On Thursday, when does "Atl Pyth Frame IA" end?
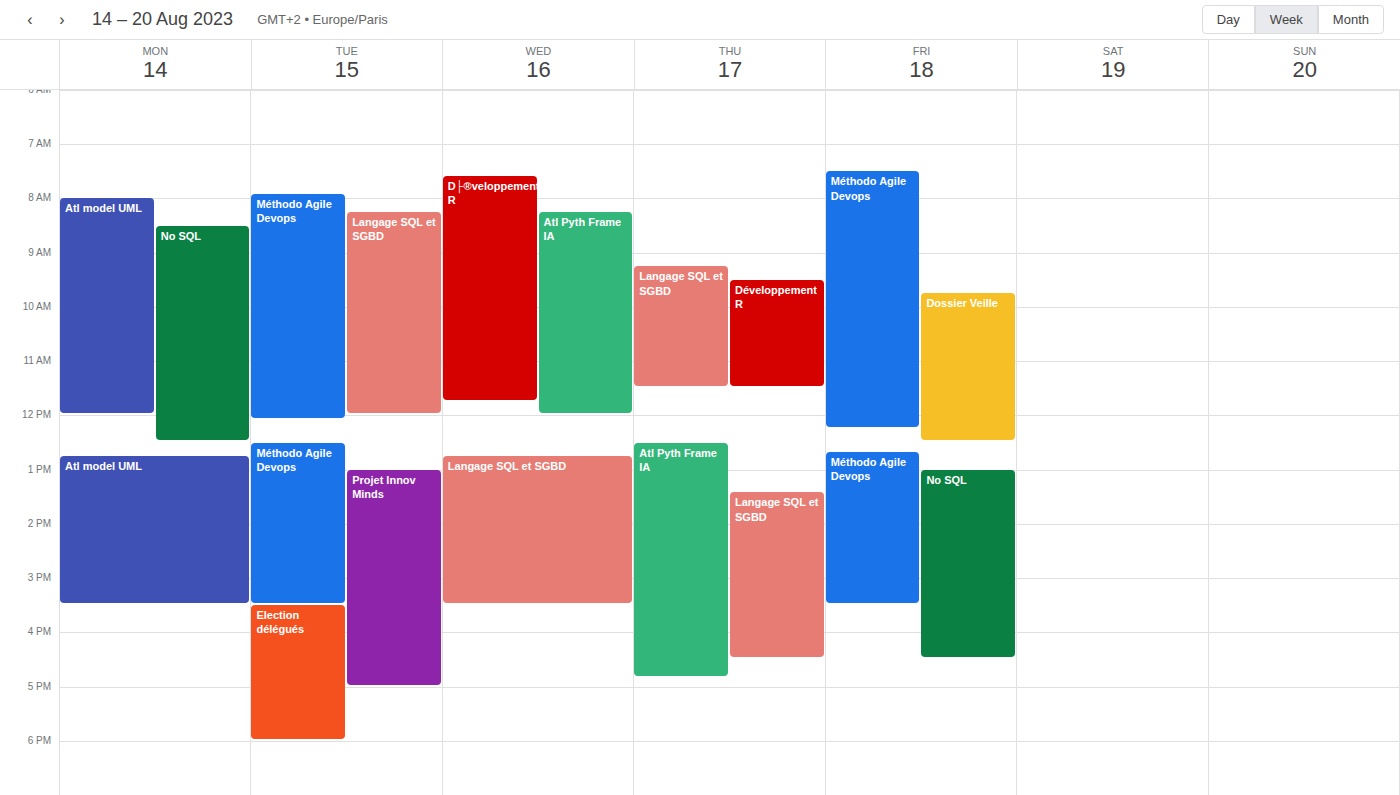
4:50 PM